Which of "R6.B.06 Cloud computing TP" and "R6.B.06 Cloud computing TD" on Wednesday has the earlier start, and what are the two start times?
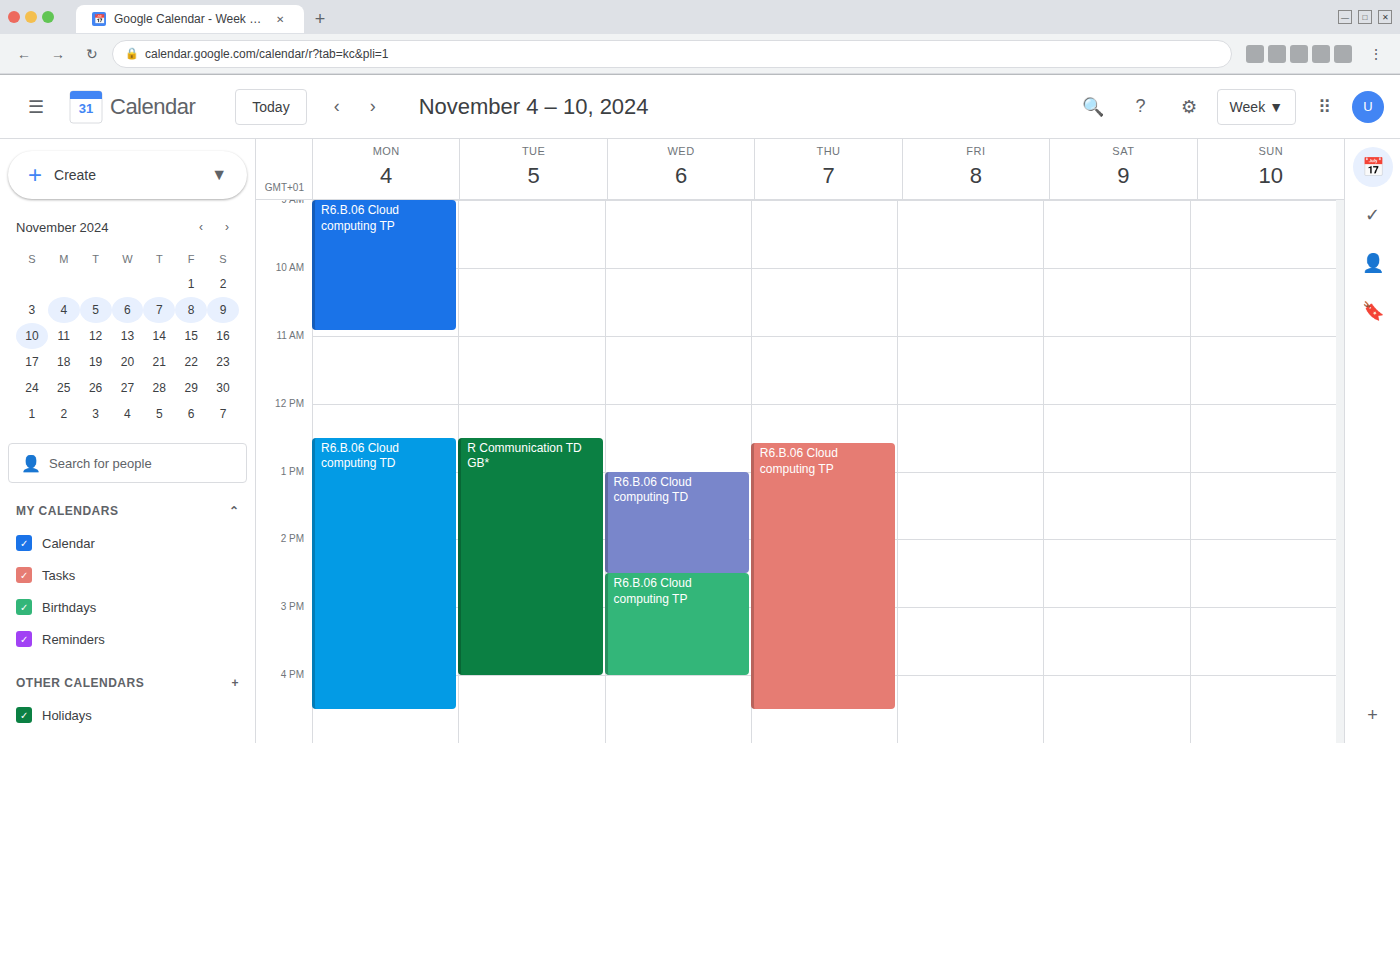
"R6.B.06 Cloud computing TD" 1:00 PM; "R6.B.06 Cloud computing TP" 2:30 PM.